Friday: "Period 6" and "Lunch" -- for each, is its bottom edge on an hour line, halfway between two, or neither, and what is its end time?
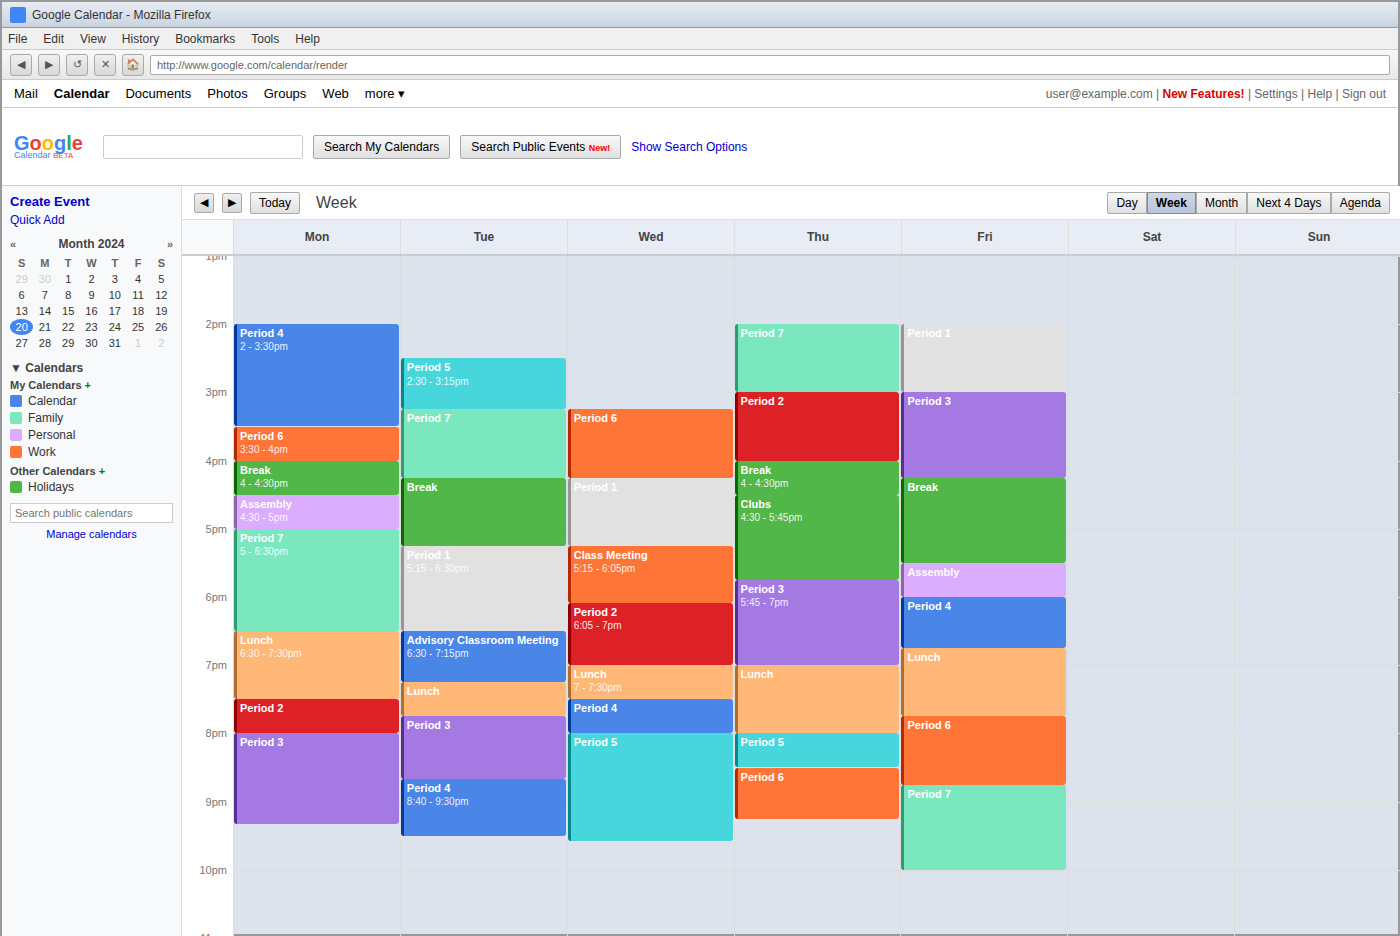
"Period 6": 8:45 PM, neither: three quarters of the way from the 8 PM line to the 9 PM line. "Lunch": 7:45 PM, neither: three quarters of the way from the 7 PM line to the 8 PM line.